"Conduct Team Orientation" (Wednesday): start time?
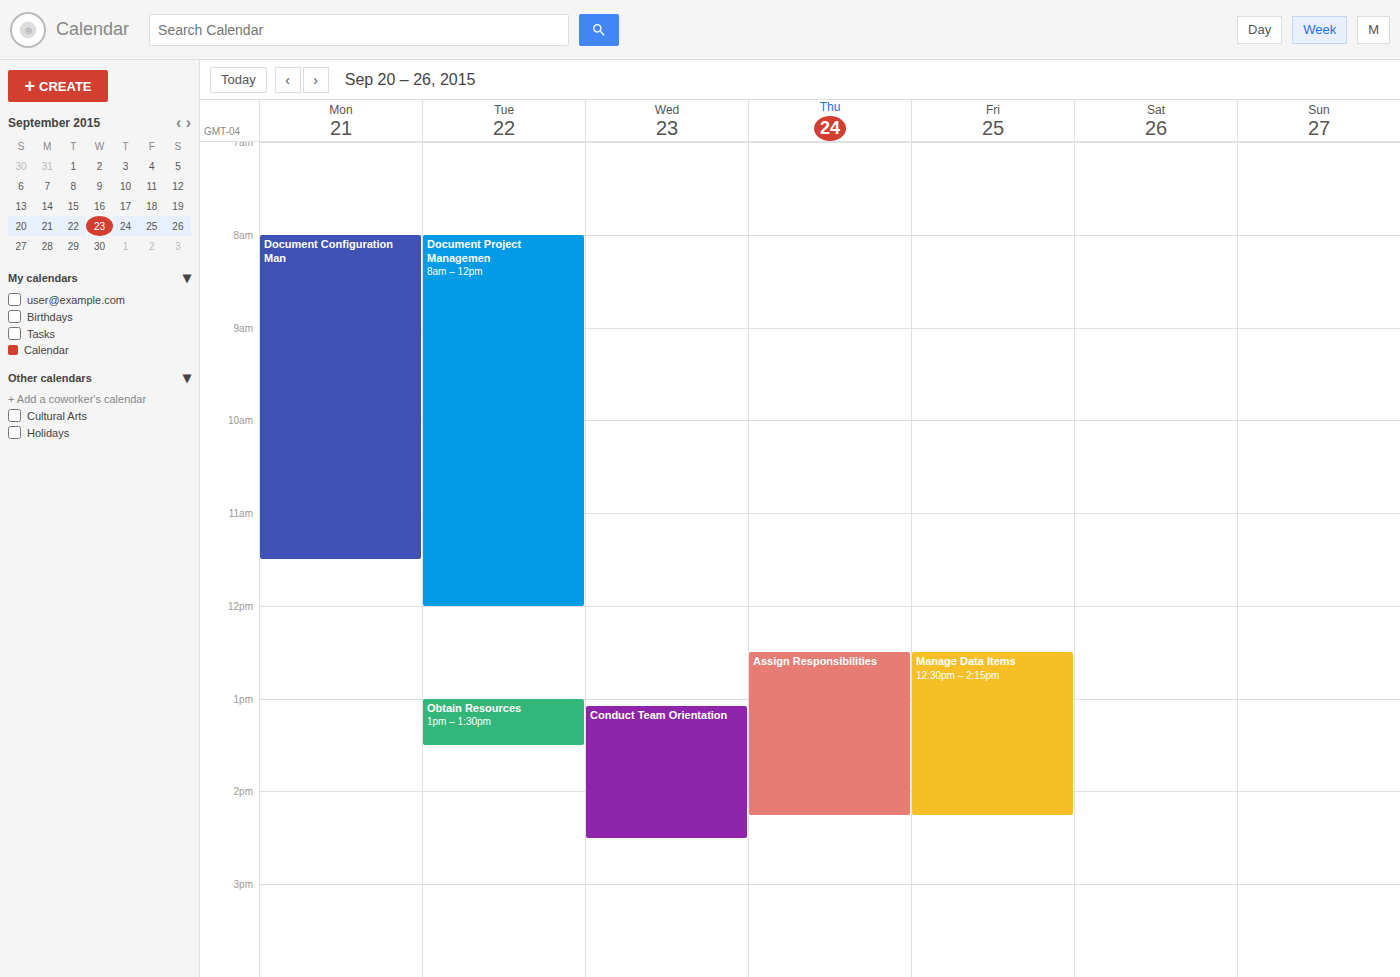
1:05 PM